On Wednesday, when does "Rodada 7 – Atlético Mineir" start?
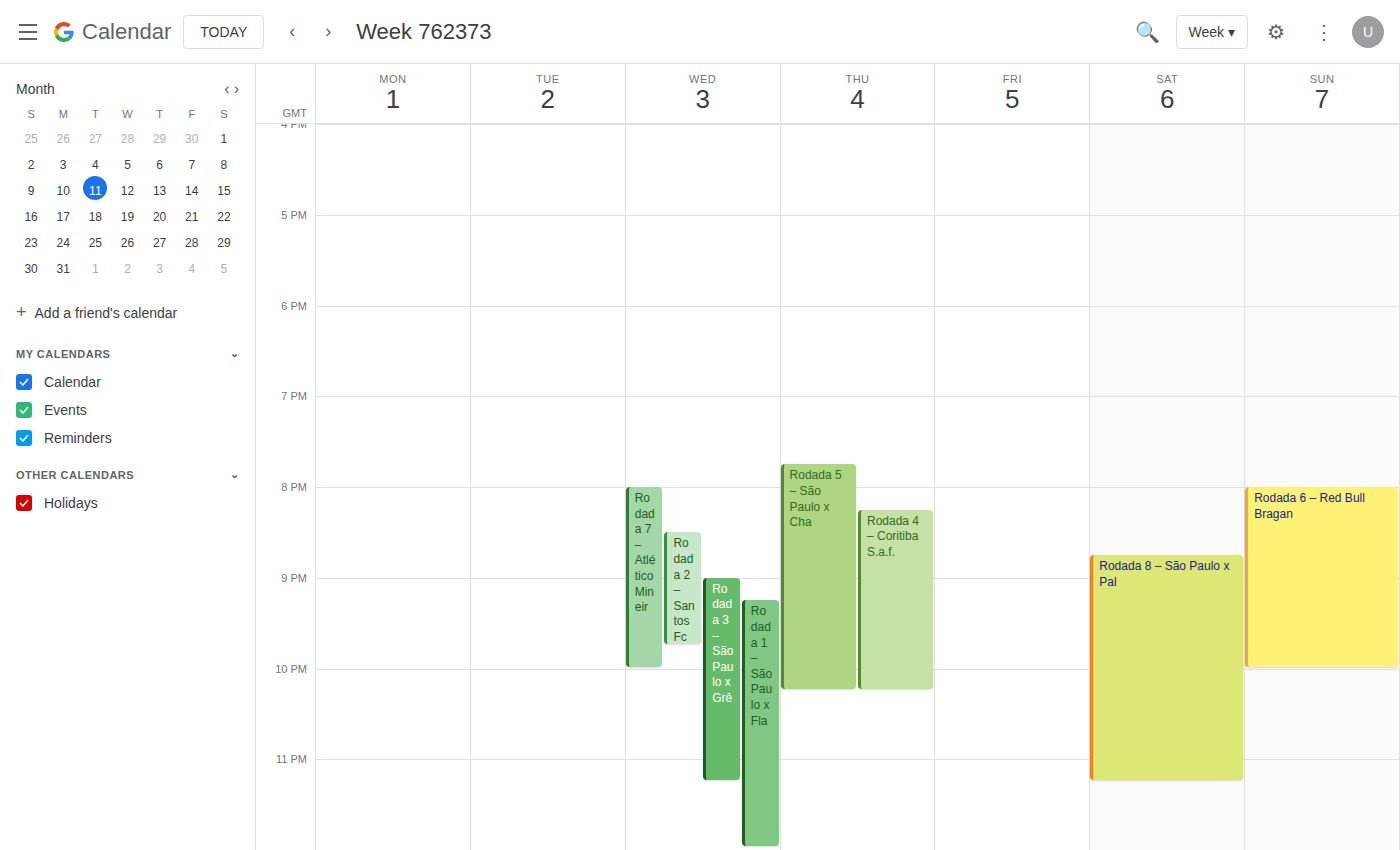
8:00 PM